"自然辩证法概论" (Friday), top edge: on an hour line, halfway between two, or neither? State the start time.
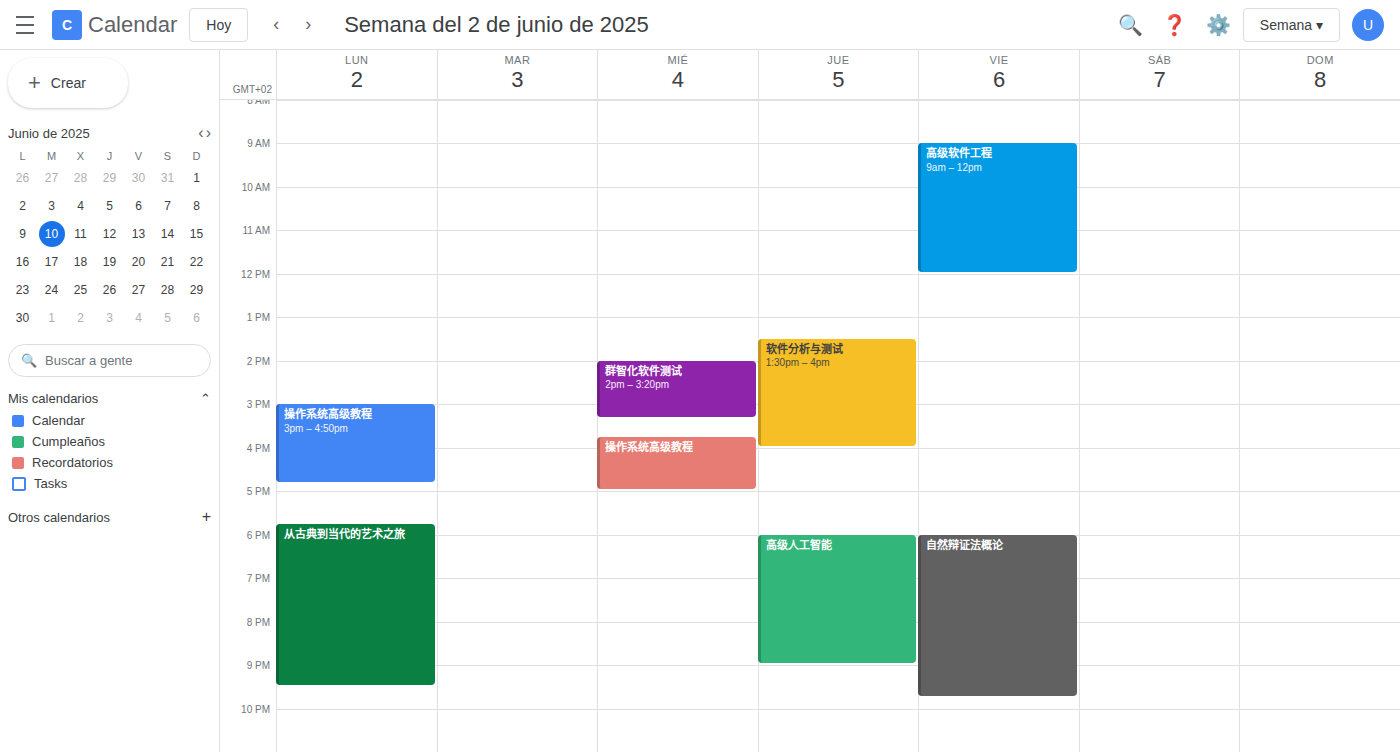
18:00 -- exactly on the 18:00 line.